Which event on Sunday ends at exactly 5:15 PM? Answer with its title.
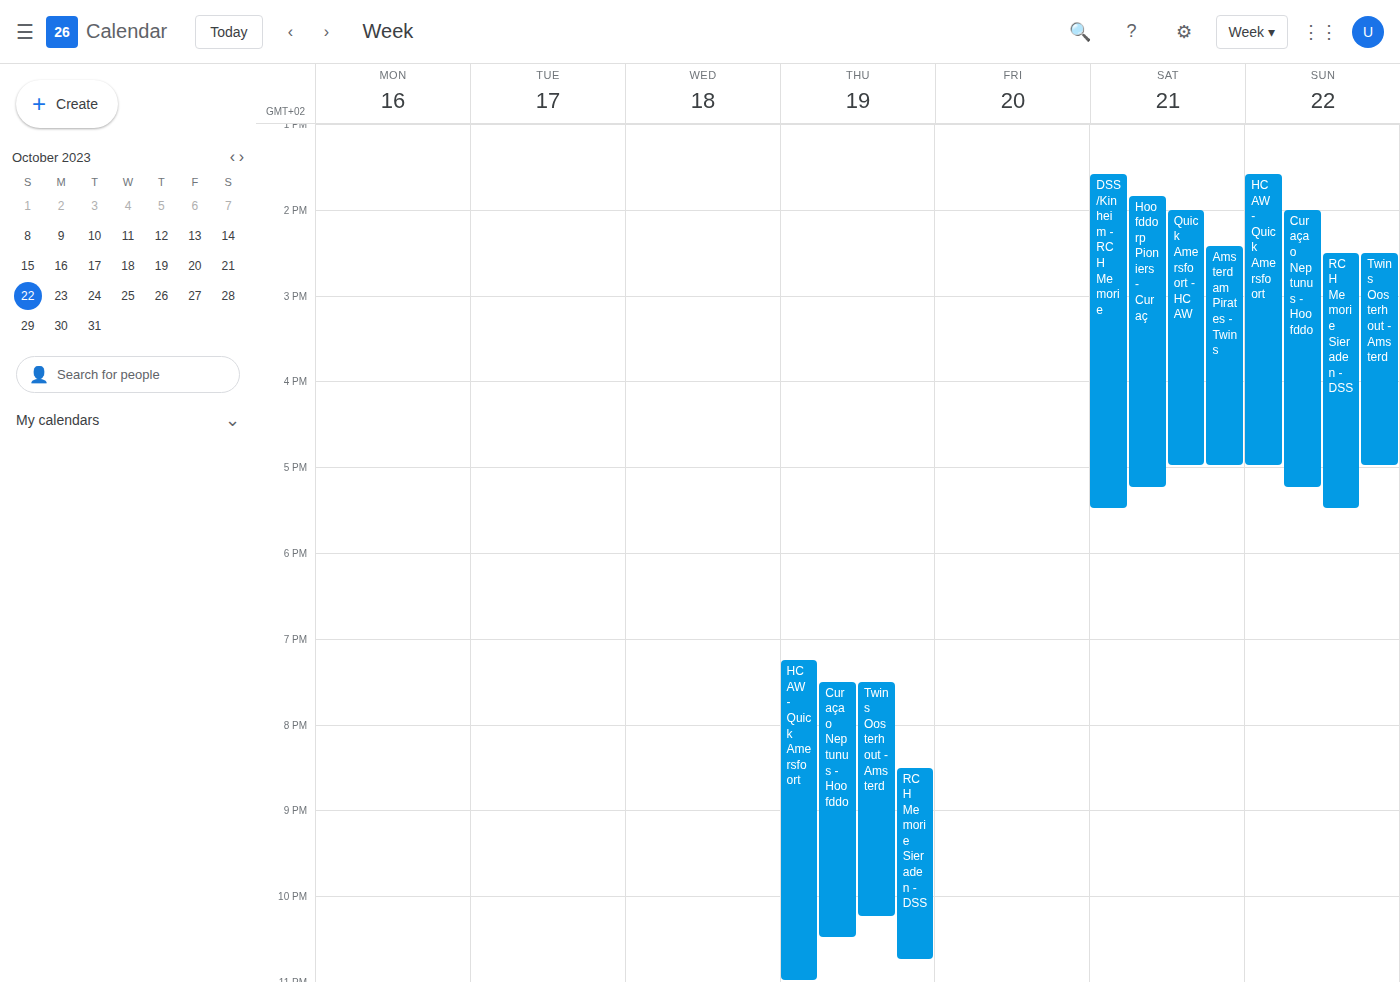
"Curaçao Neptunus - Hoofddo"